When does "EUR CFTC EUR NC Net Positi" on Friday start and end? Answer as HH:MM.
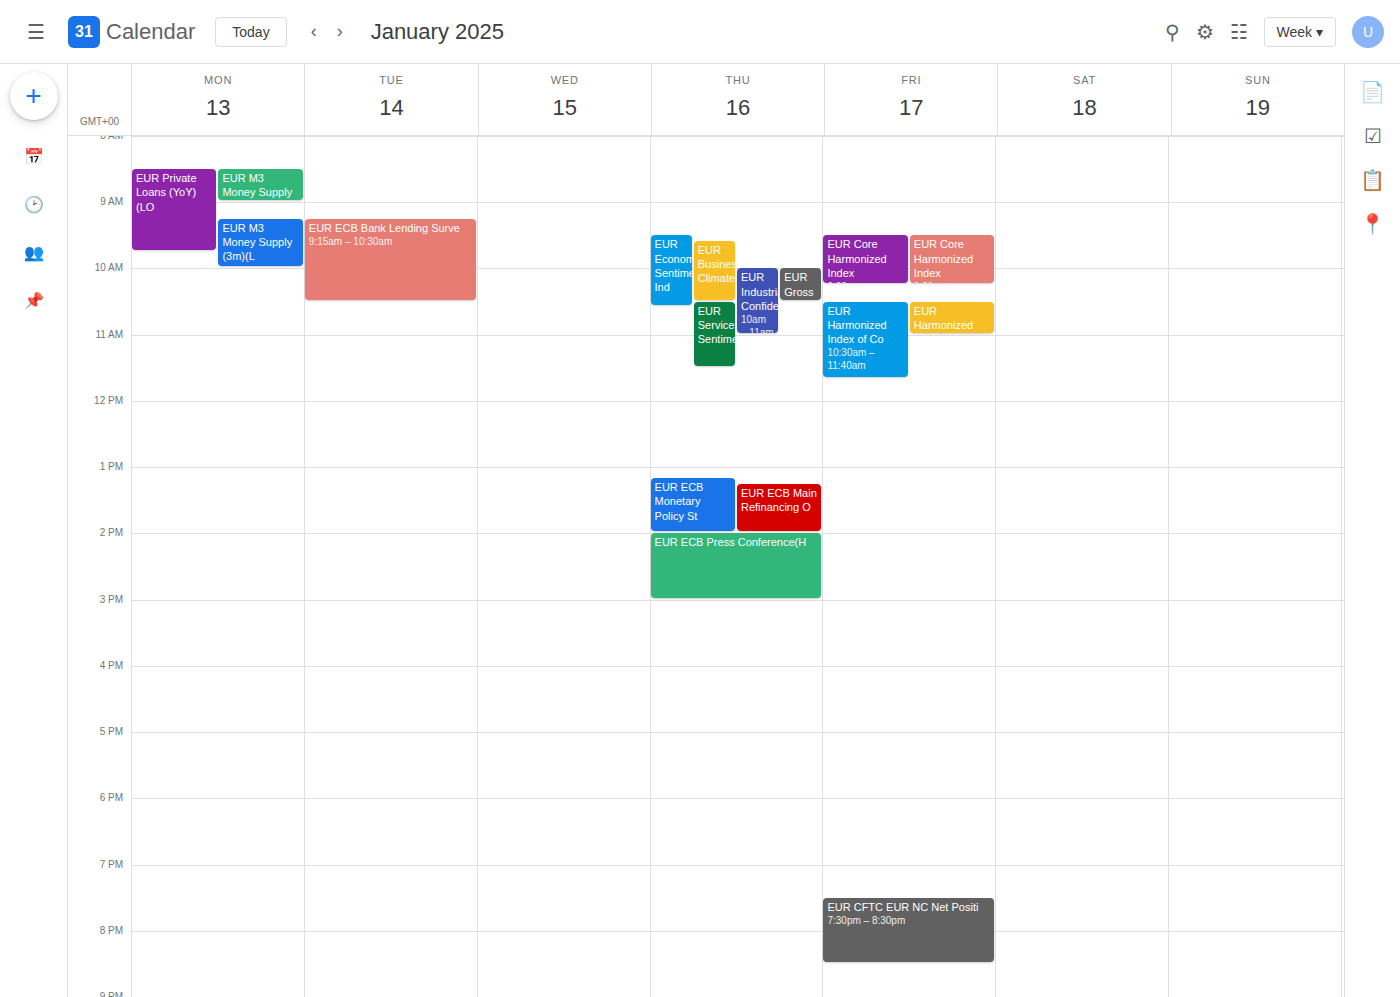
19:30 to 20:30